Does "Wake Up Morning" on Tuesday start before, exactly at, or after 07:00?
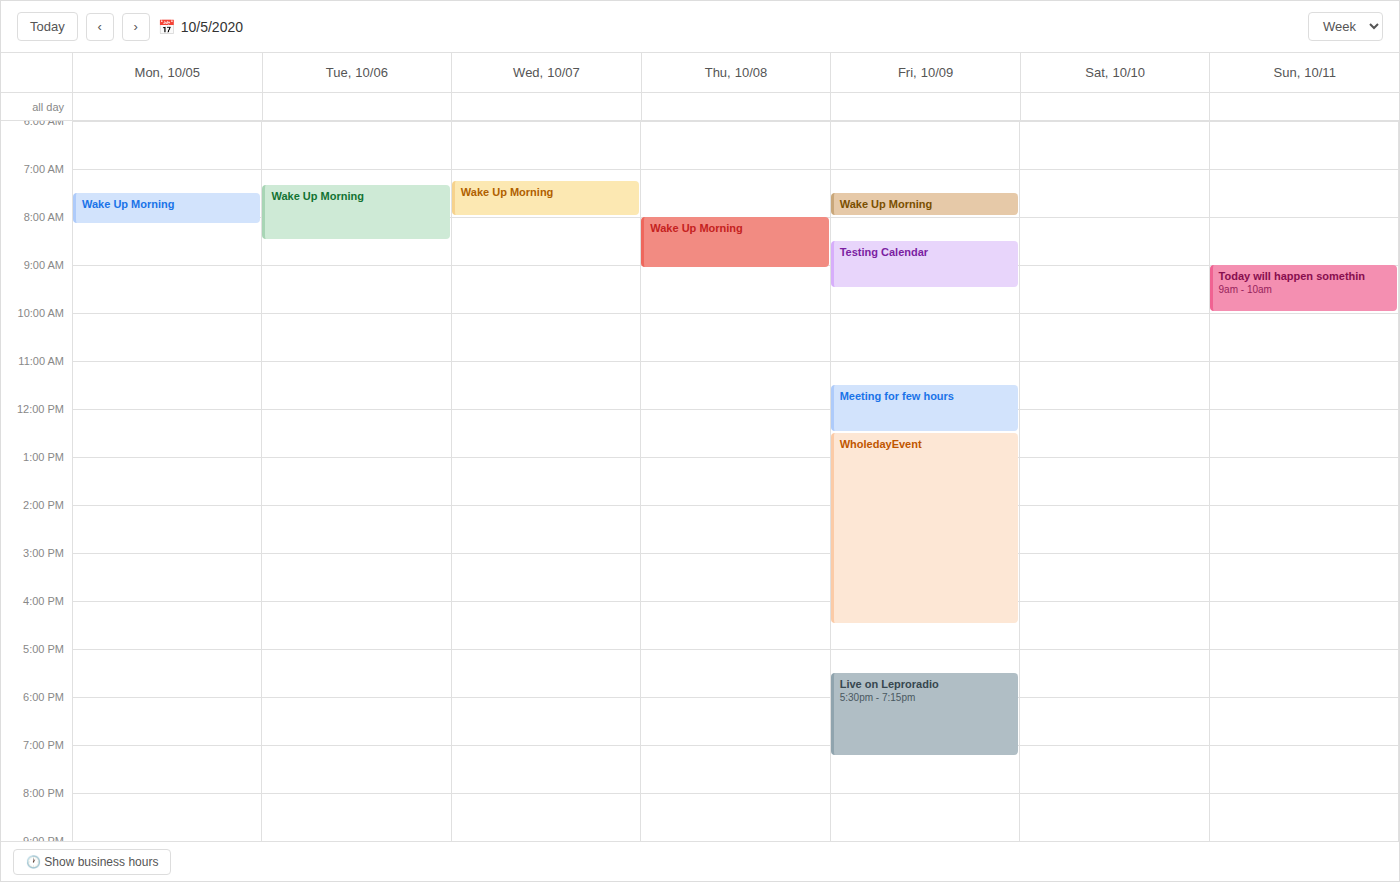
07:20 -- after 07:00, 20 minutes below the 07:00 line.